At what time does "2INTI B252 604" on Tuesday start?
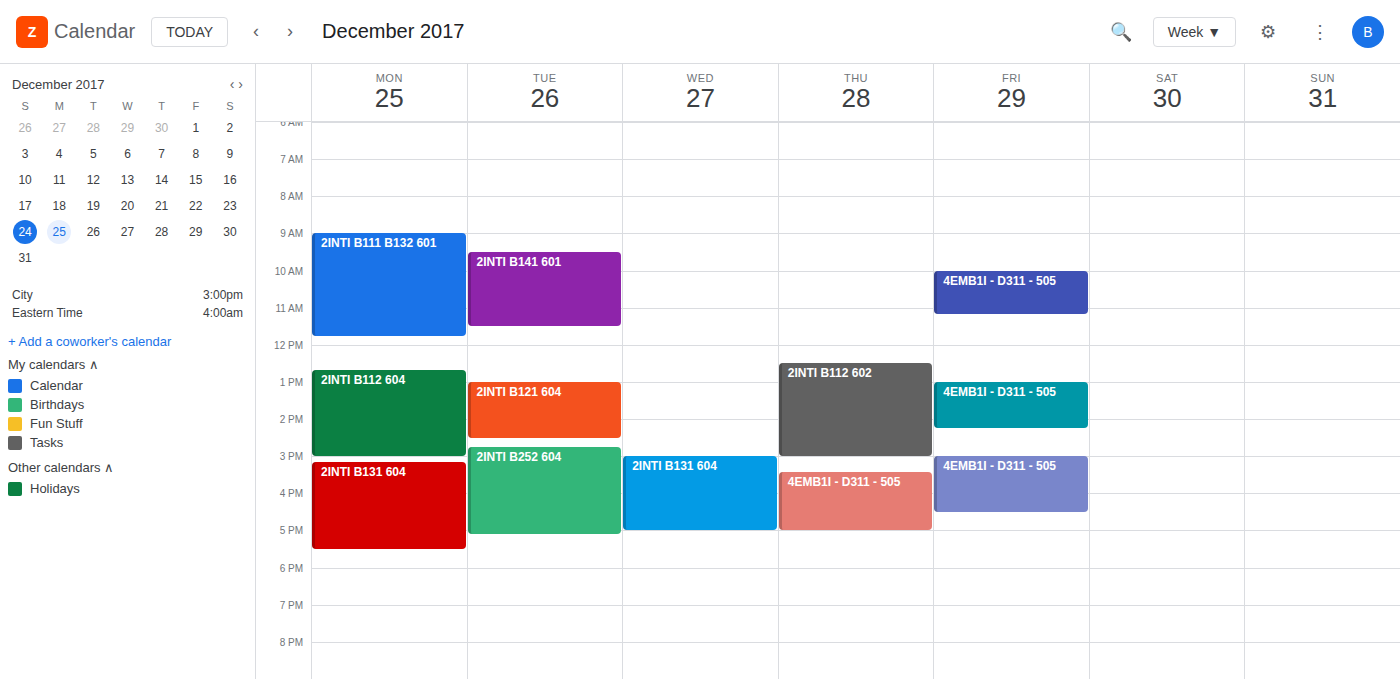
2:45 PM